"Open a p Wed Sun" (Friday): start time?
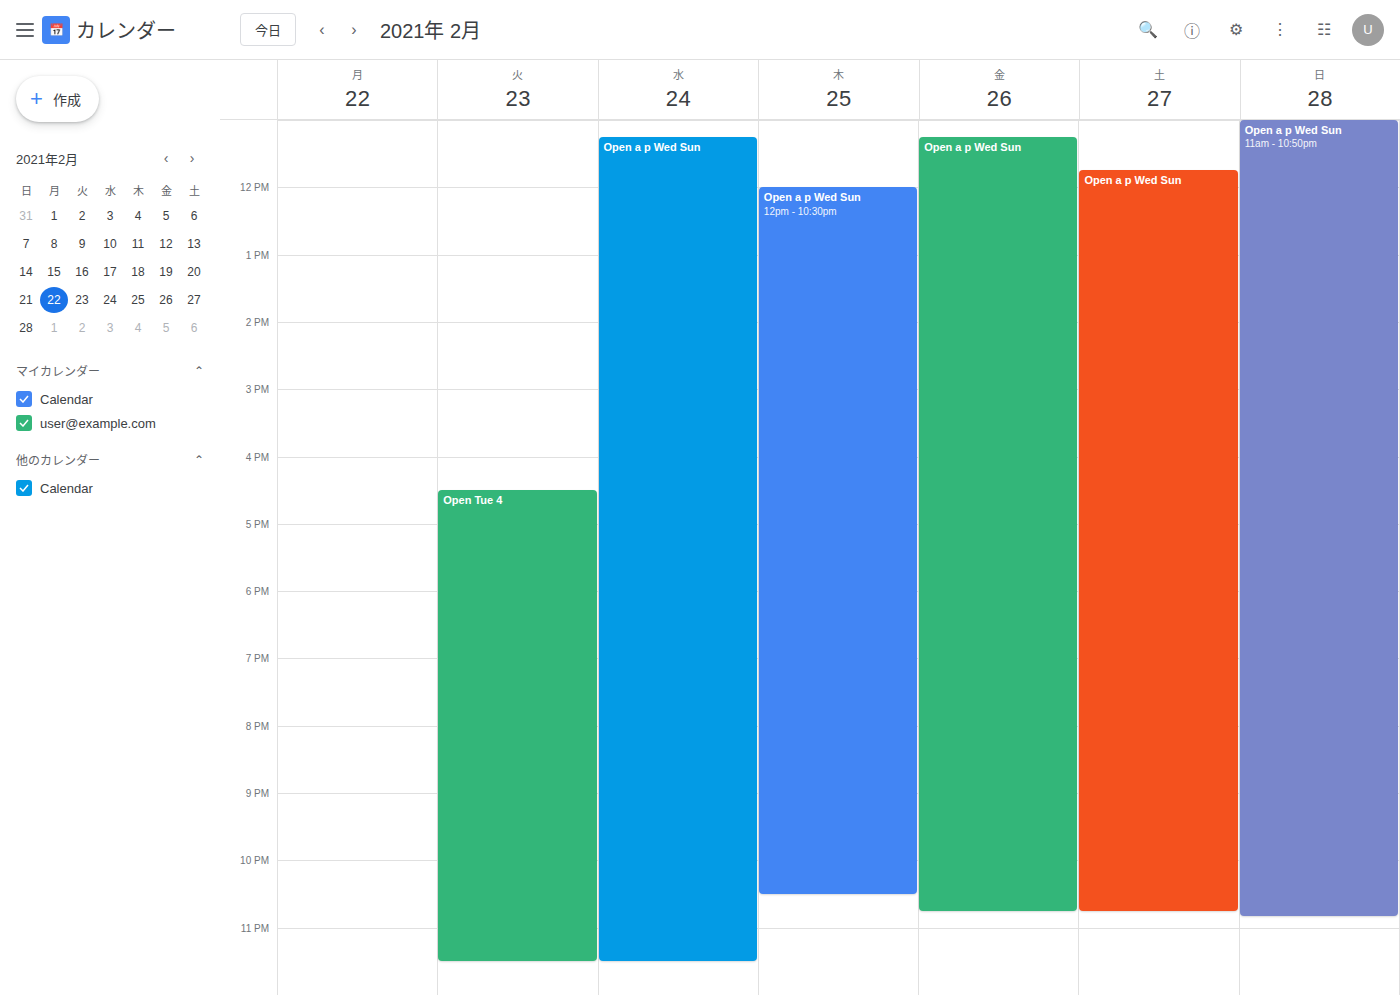
11:15 AM